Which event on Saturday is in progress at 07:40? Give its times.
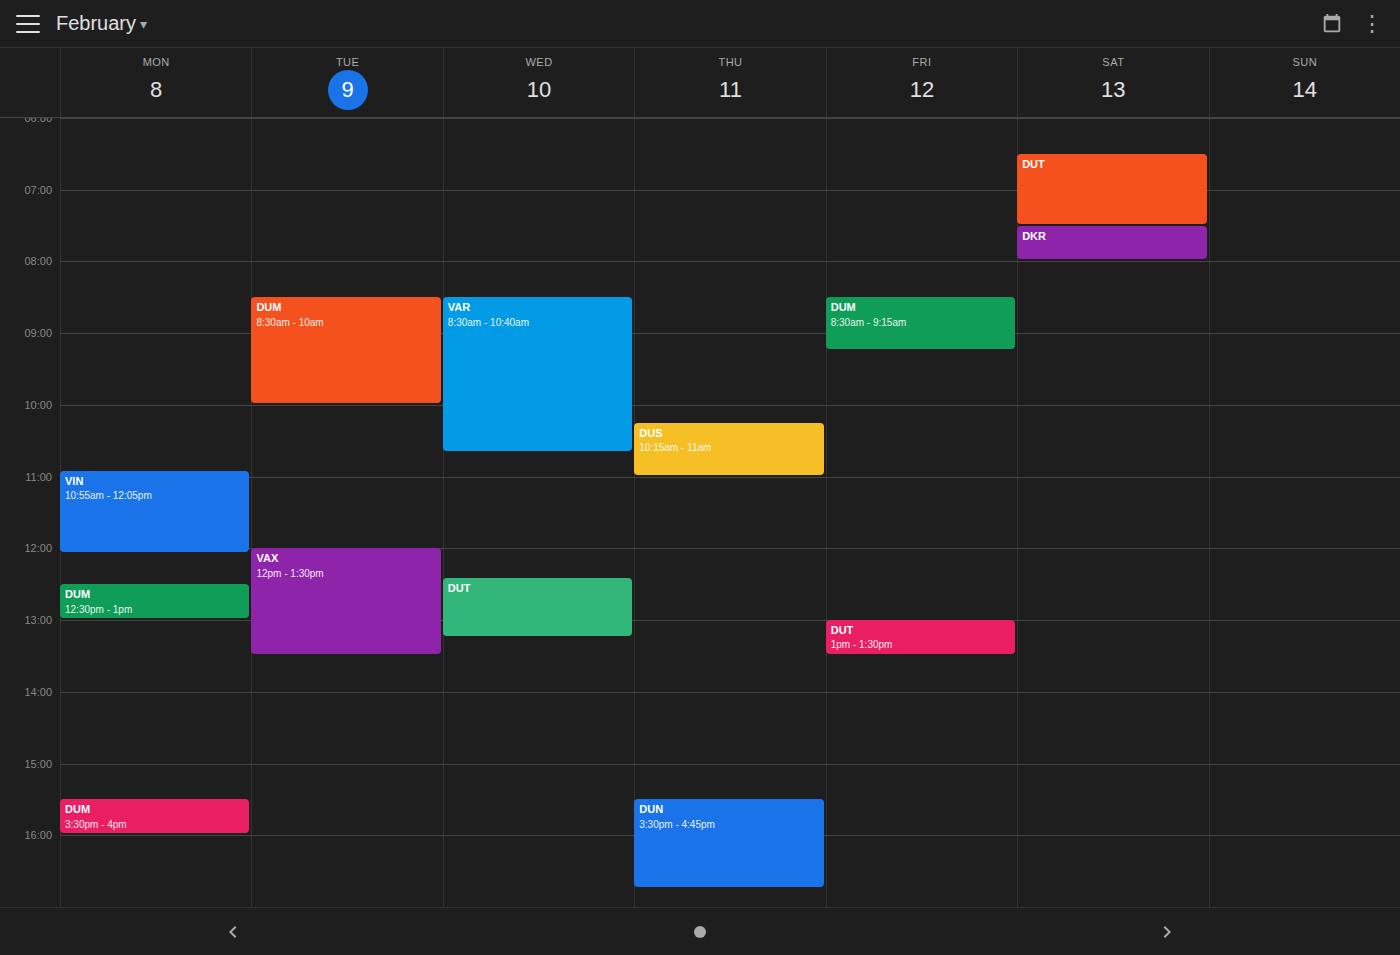
"DKR", 07:30 to 08:00